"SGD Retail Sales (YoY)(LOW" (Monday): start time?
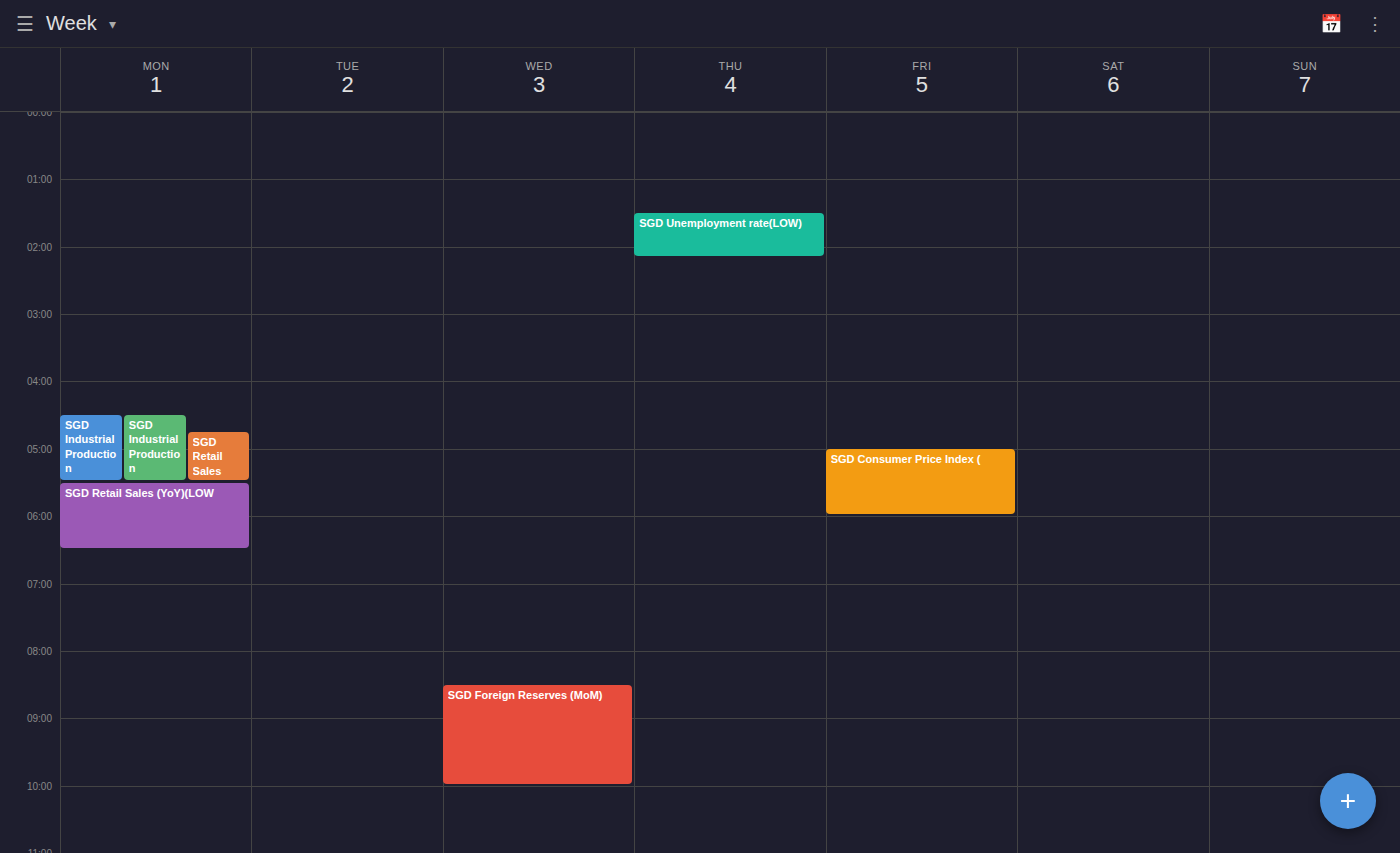
05:30